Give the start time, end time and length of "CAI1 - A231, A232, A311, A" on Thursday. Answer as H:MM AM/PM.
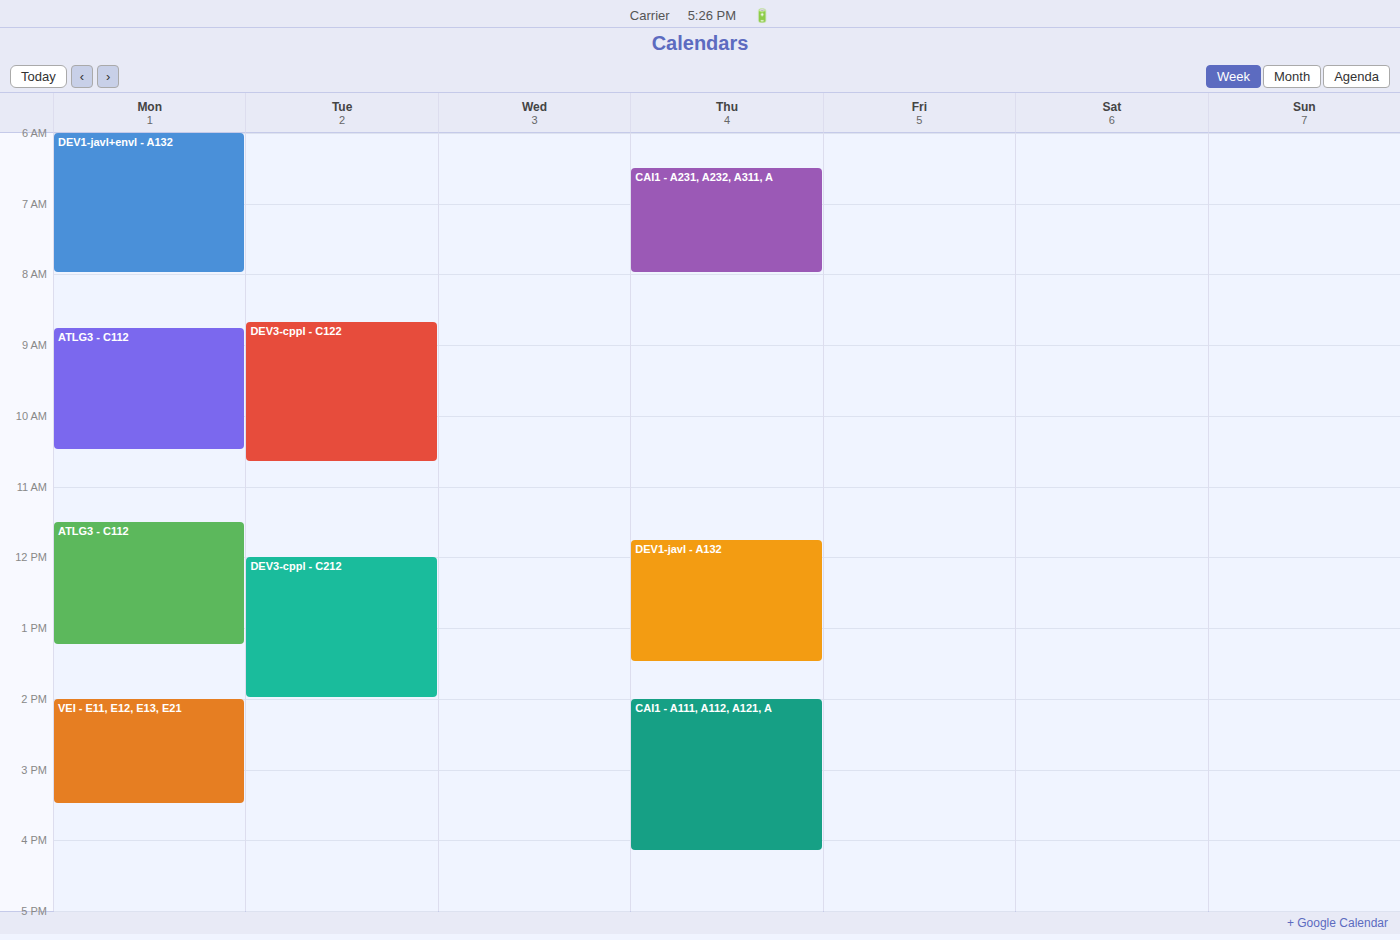
6:30 AM to 8:00 AM, 1 hour 30 minutes